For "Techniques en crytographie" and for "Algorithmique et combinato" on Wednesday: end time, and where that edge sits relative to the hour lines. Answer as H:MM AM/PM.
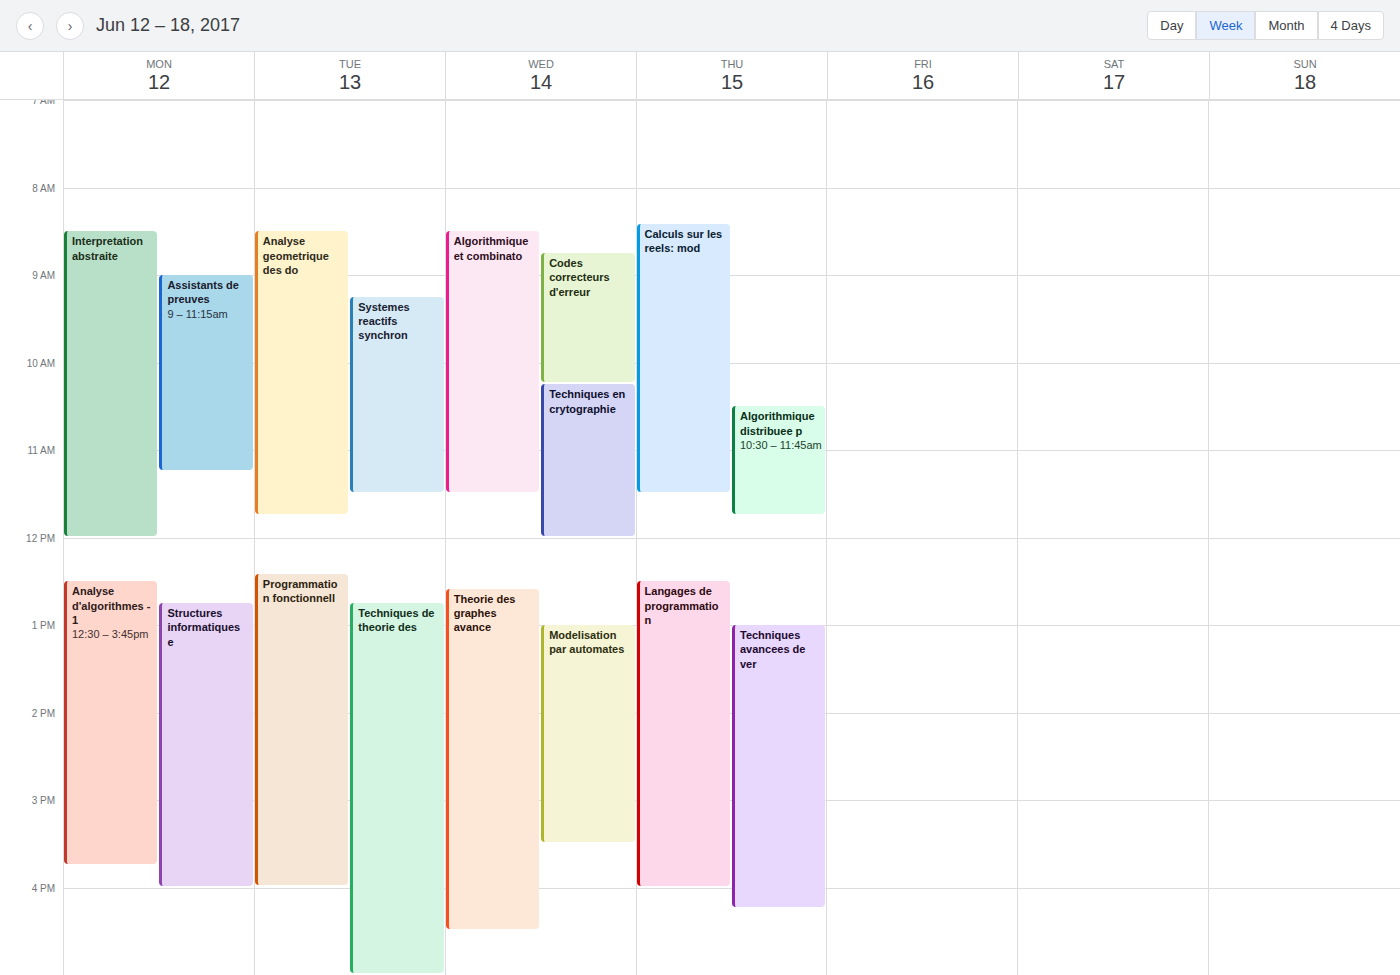
"Techniques en crytographie": 12:00 PM, exactly on the 12 PM line. "Algorithmique et combinato": 11:30 AM, halfway between the 11 AM and 12 PM lines.